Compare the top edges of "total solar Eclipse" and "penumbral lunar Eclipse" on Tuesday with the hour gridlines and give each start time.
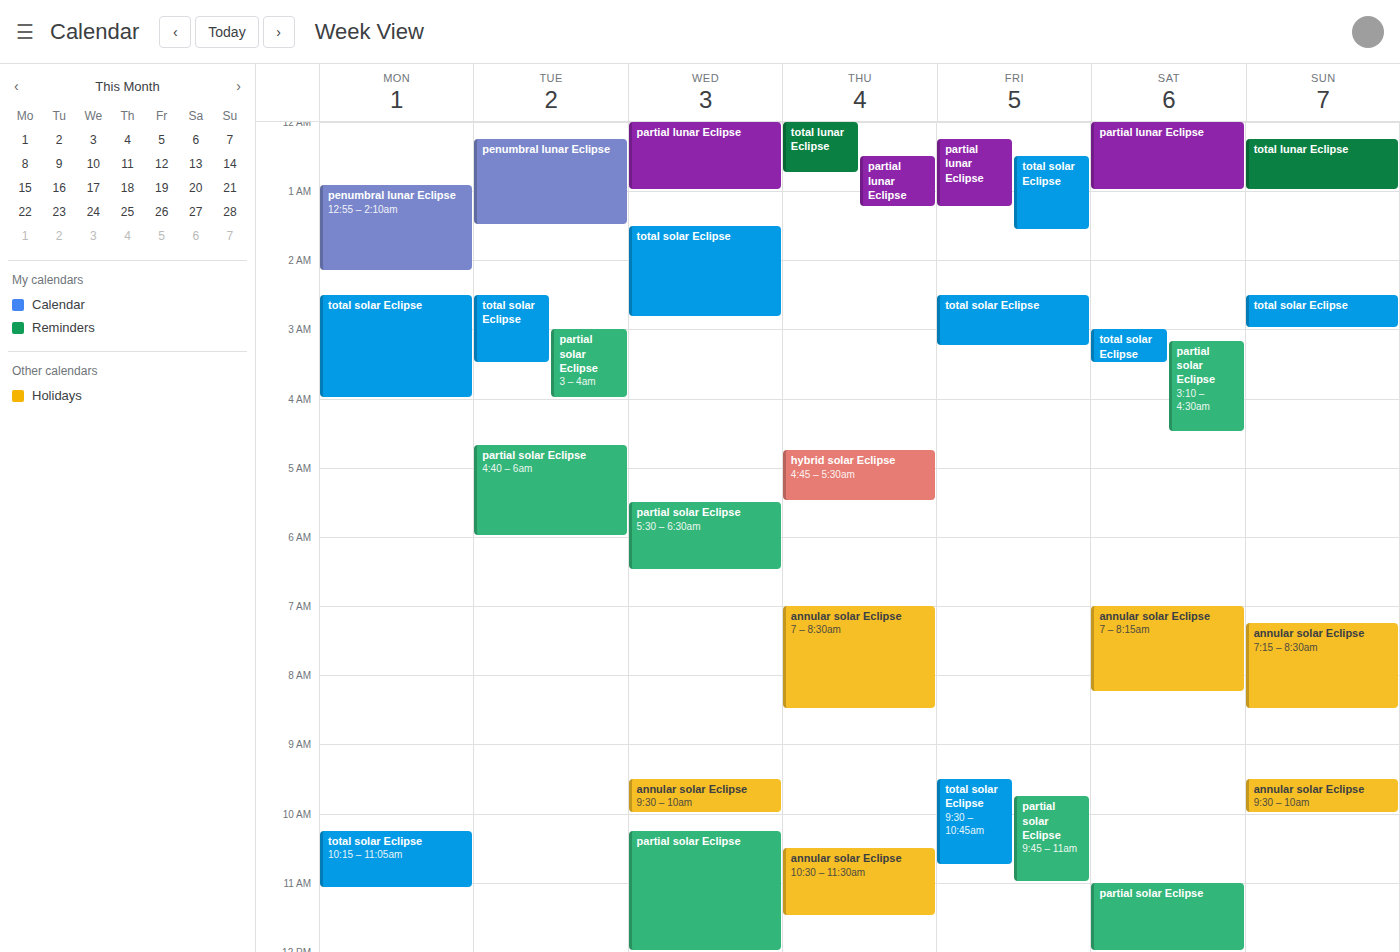
"total solar Eclipse": 2:30 AM, halfway between the 2 AM and 3 AM lines. "penumbral lunar Eclipse": 12:15 AM, neither: a quarter of the way from the 12 AM line to the 1 AM line.